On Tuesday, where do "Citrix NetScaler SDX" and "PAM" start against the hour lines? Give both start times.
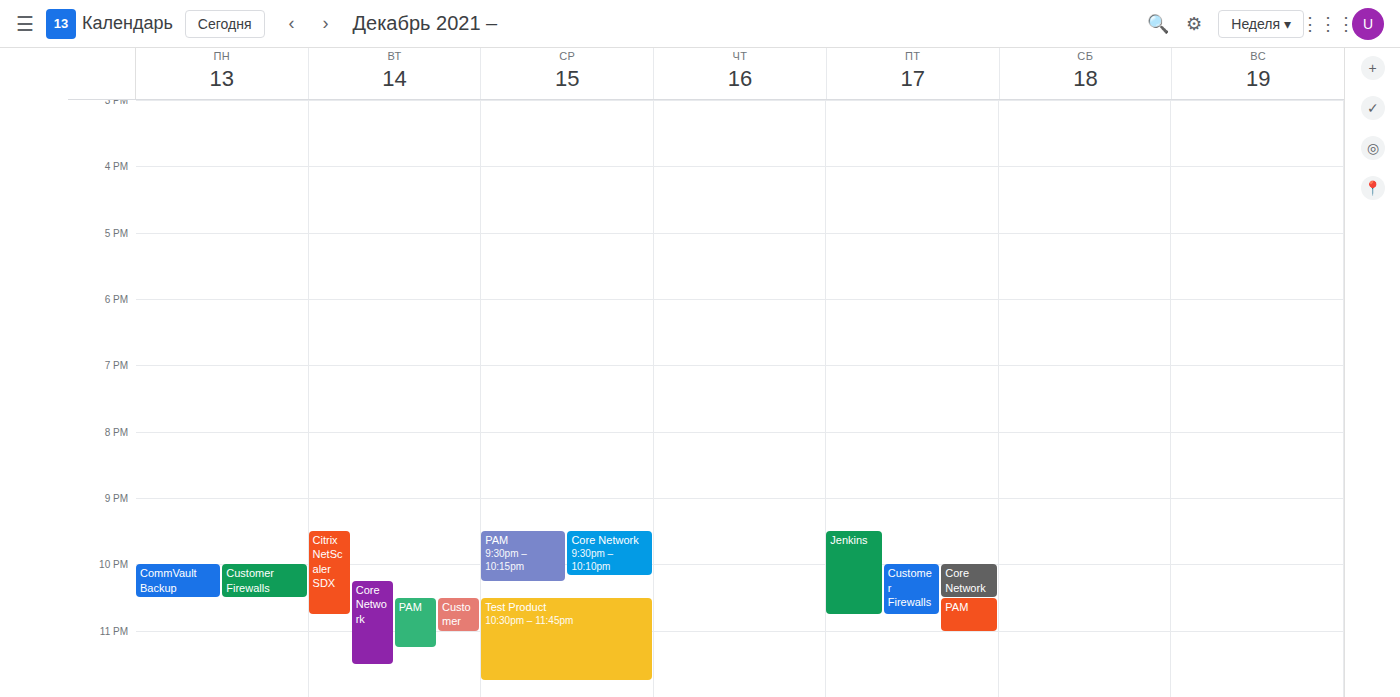
"Citrix NetScaler SDX": 9:30 PM, halfway between the 9 PM and 10 PM lines. "PAM": 10:30 PM, halfway between the 10 PM and 11 PM lines.